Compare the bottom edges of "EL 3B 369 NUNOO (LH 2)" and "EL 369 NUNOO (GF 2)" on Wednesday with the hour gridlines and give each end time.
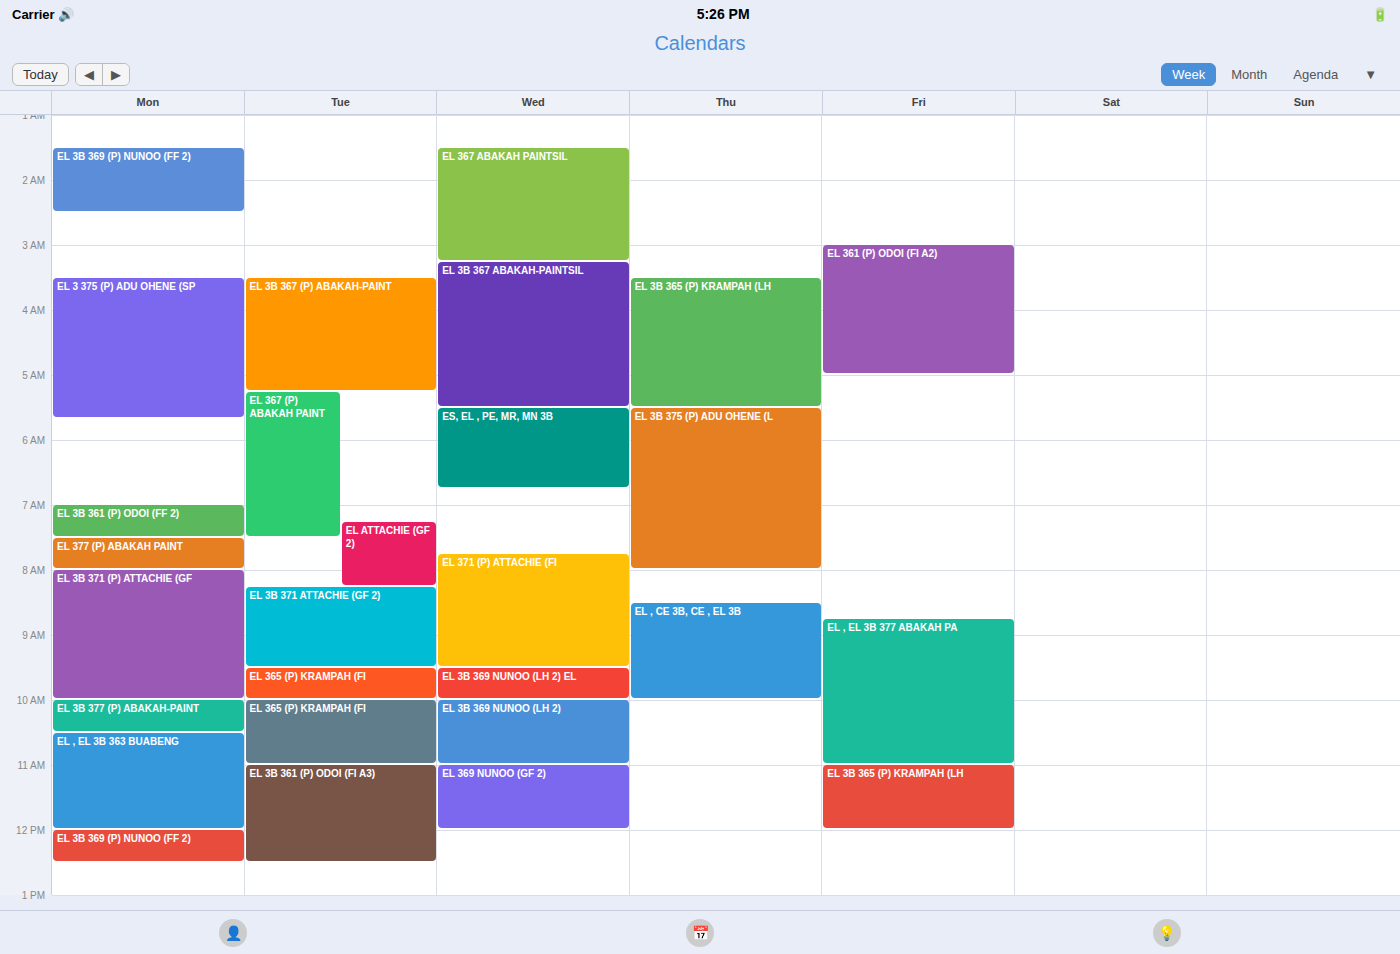
"EL 3B 369 NUNOO (LH 2)": 11:00 AM, exactly on the 11 AM line. "EL 369 NUNOO (GF 2)": 12:00 PM, exactly on the 12 PM line.